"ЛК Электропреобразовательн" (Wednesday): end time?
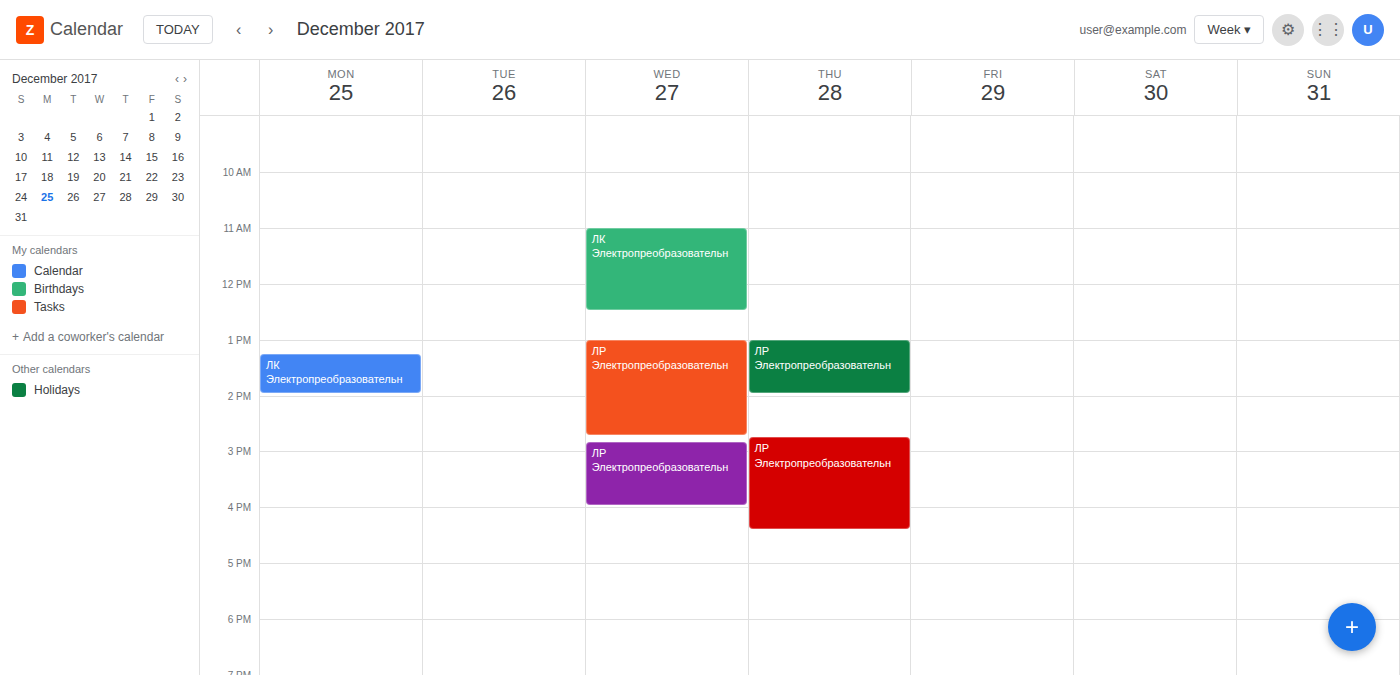
12:30 PM